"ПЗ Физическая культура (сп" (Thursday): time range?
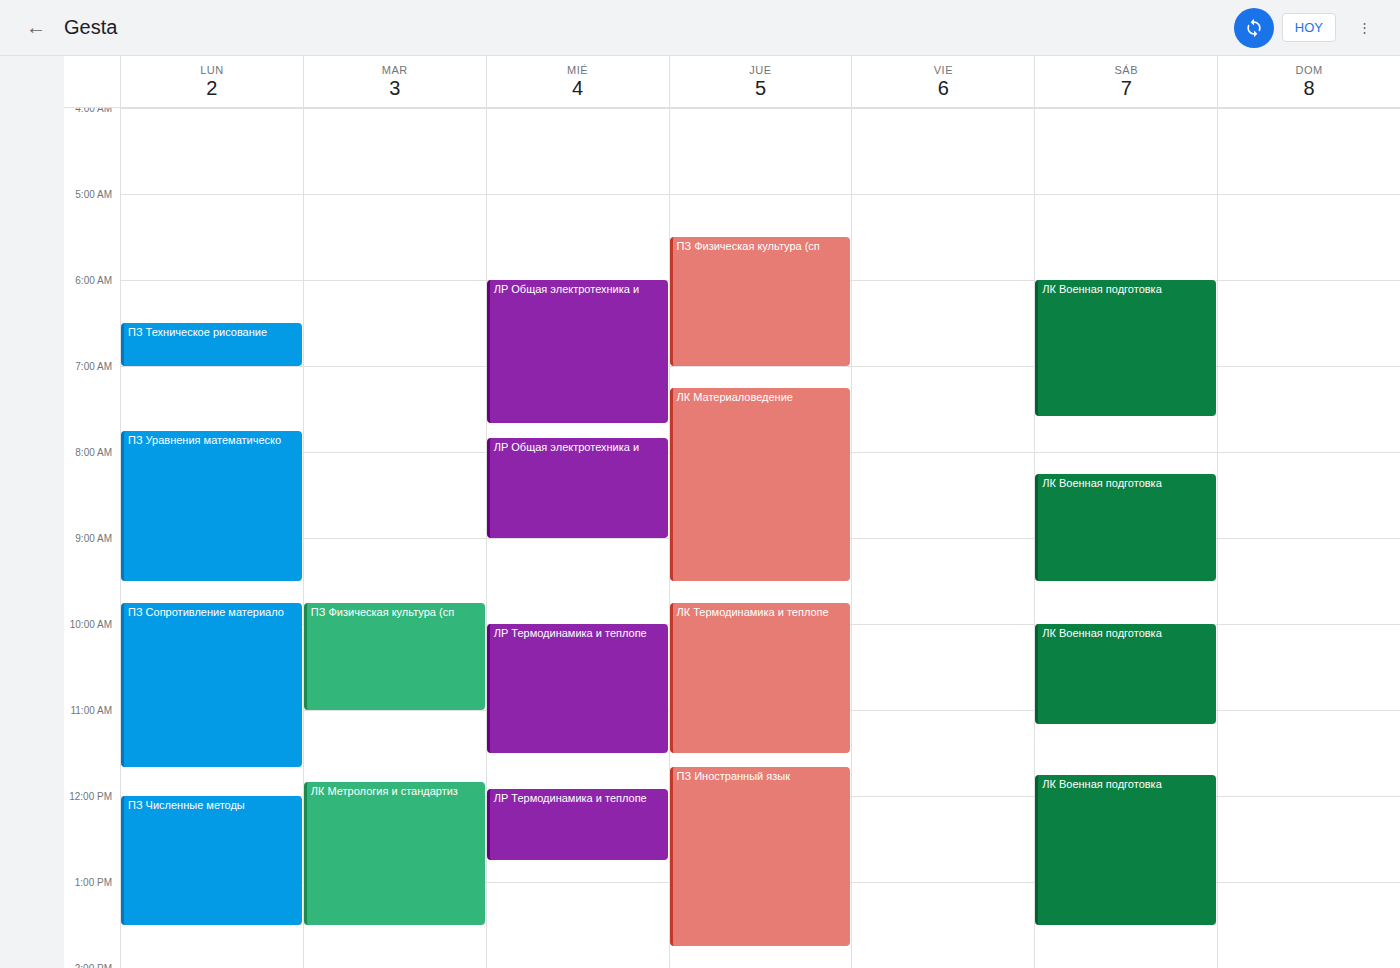
5:30 AM to 7:00 AM